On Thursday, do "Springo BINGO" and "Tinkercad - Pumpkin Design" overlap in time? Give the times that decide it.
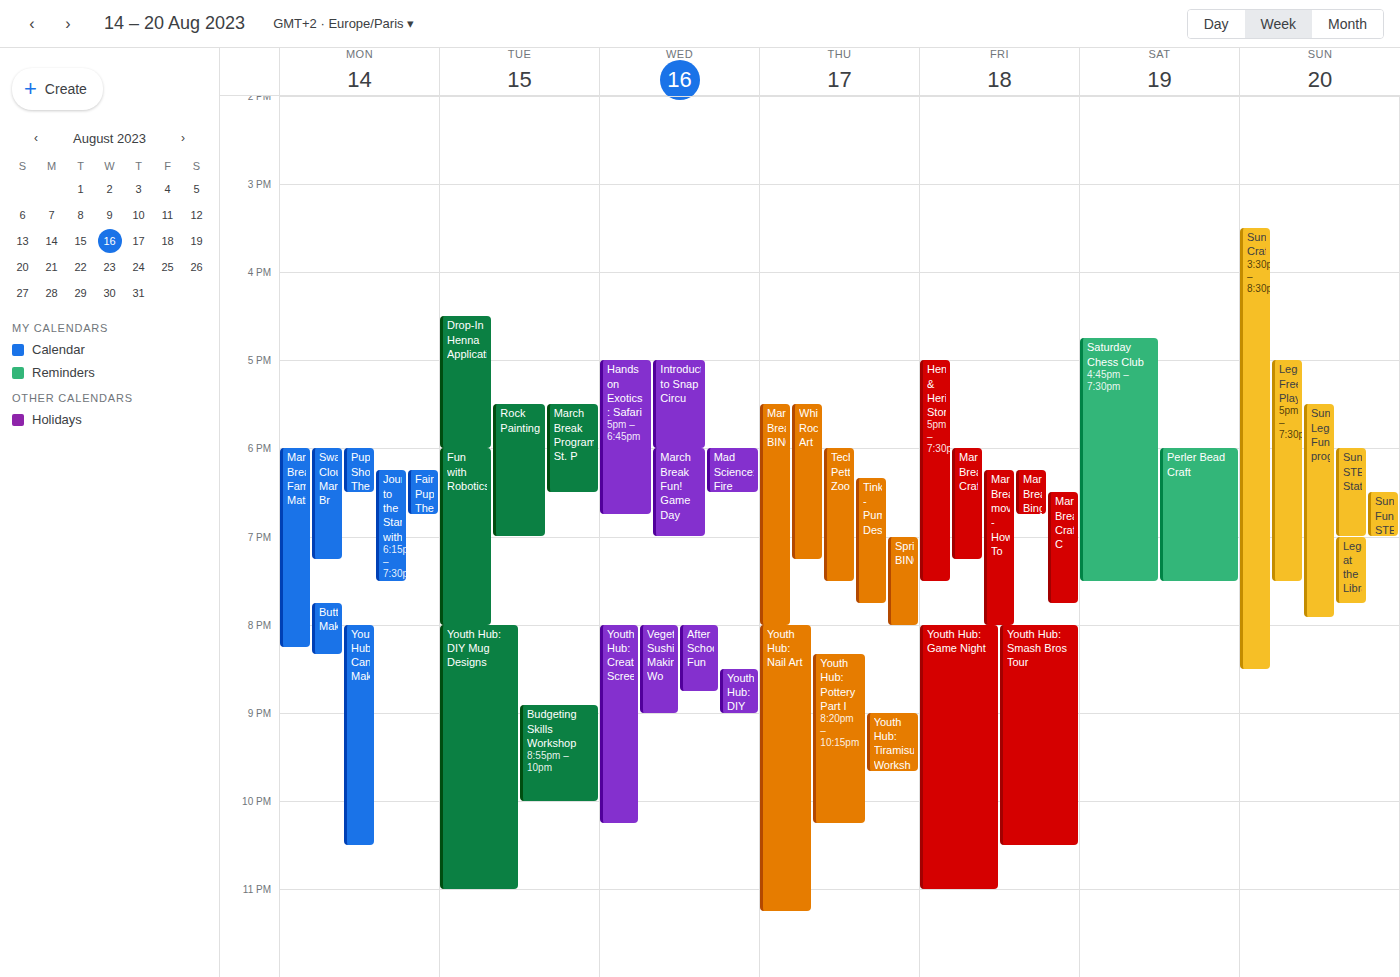
"Springo BINGO" starts at 19:00, before "Tinkercad - Pumpkin Design" ends at 19:45 -- they overlap.